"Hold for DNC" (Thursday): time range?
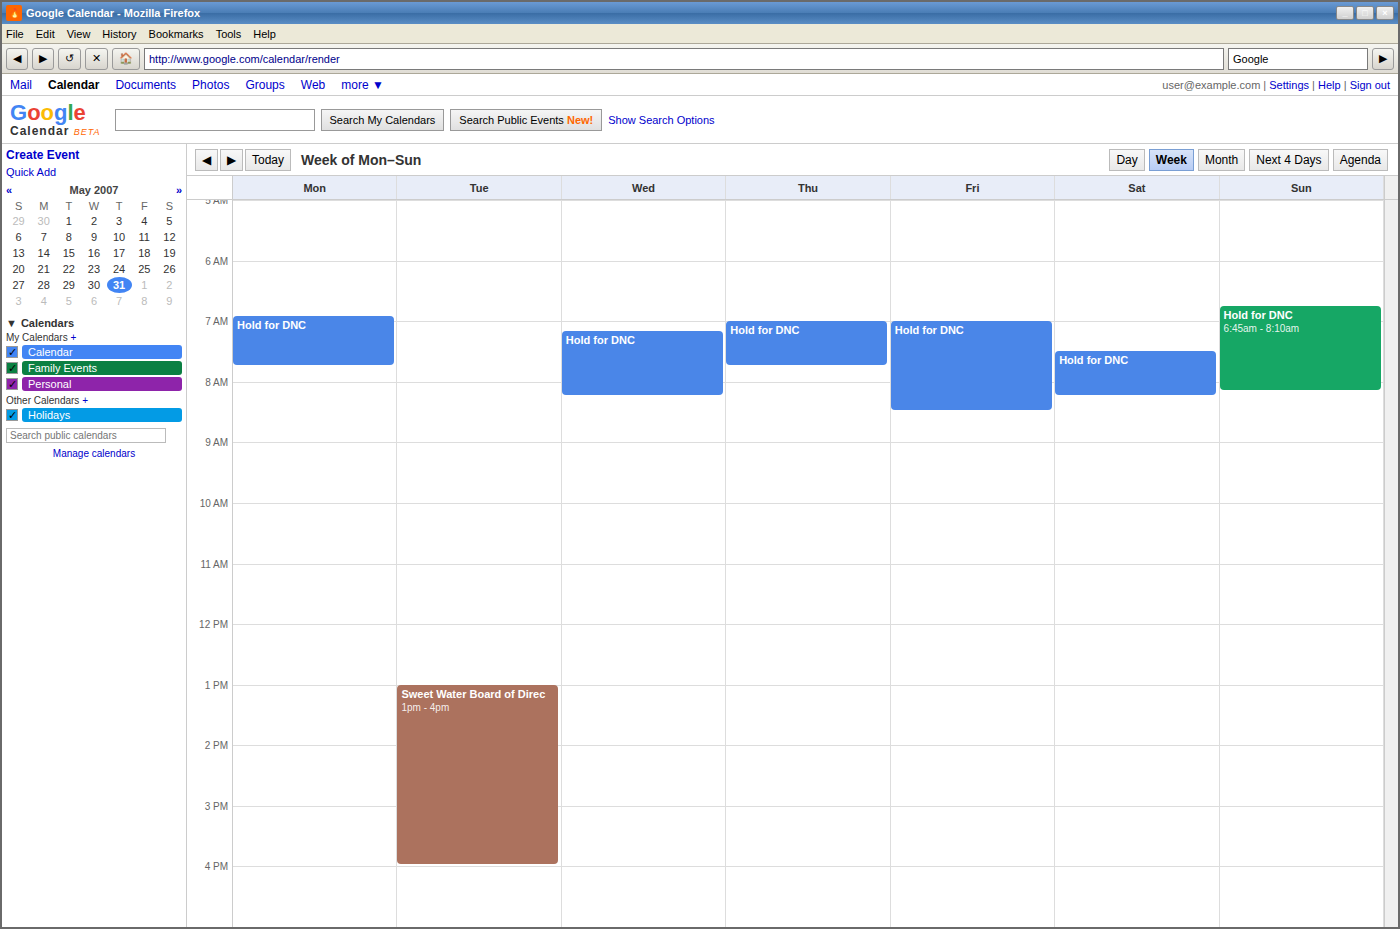
7:00 AM to 7:45 AM